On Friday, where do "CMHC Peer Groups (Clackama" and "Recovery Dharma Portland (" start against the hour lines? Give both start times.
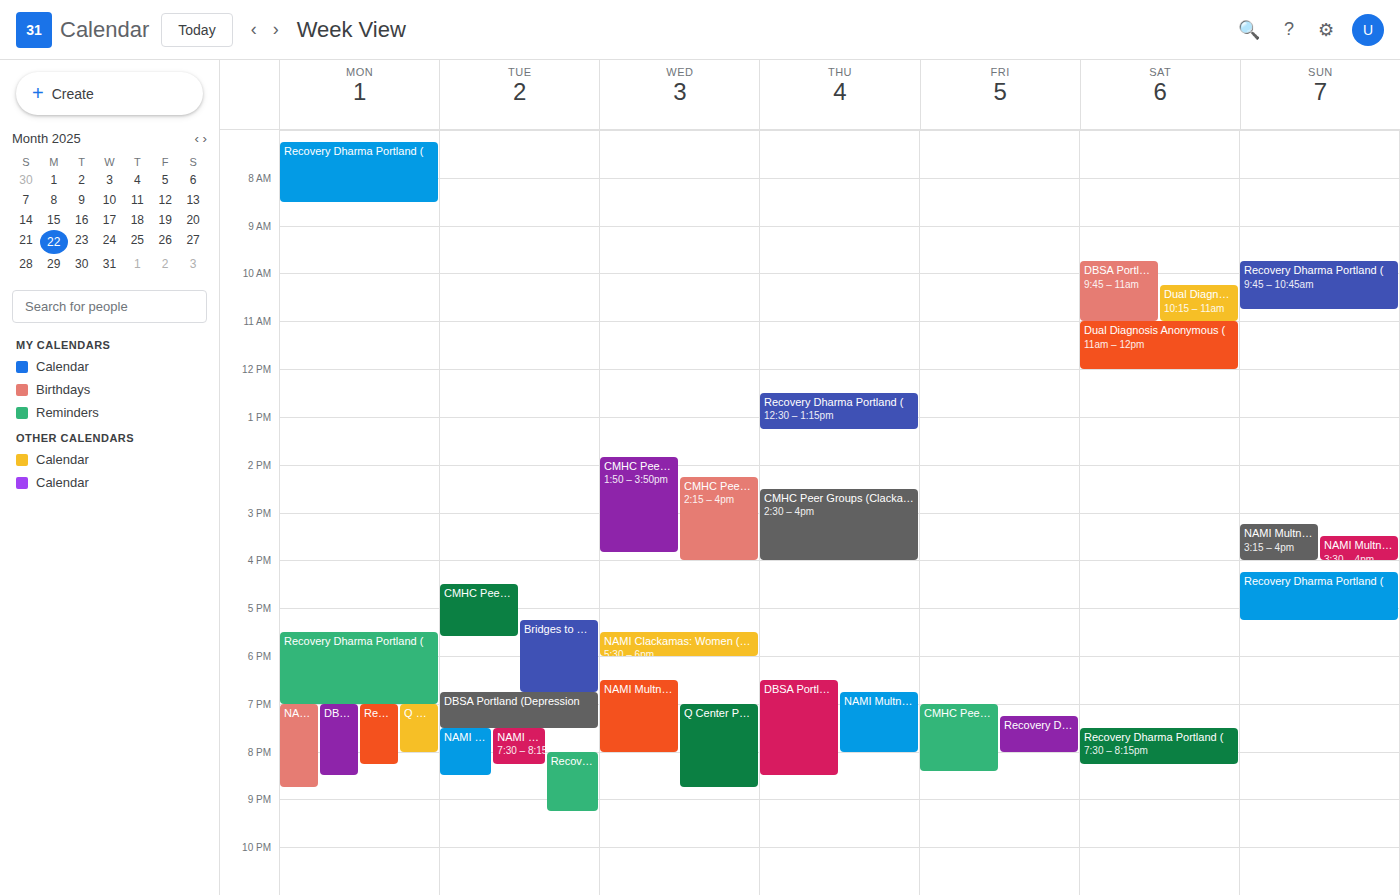
"CMHC Peer Groups (Clackama": 19:00, exactly on the 19:00 line. "Recovery Dharma Portland (": 19:15, neither: a quarter of the way from the 19:00 line to the 20:00 line.